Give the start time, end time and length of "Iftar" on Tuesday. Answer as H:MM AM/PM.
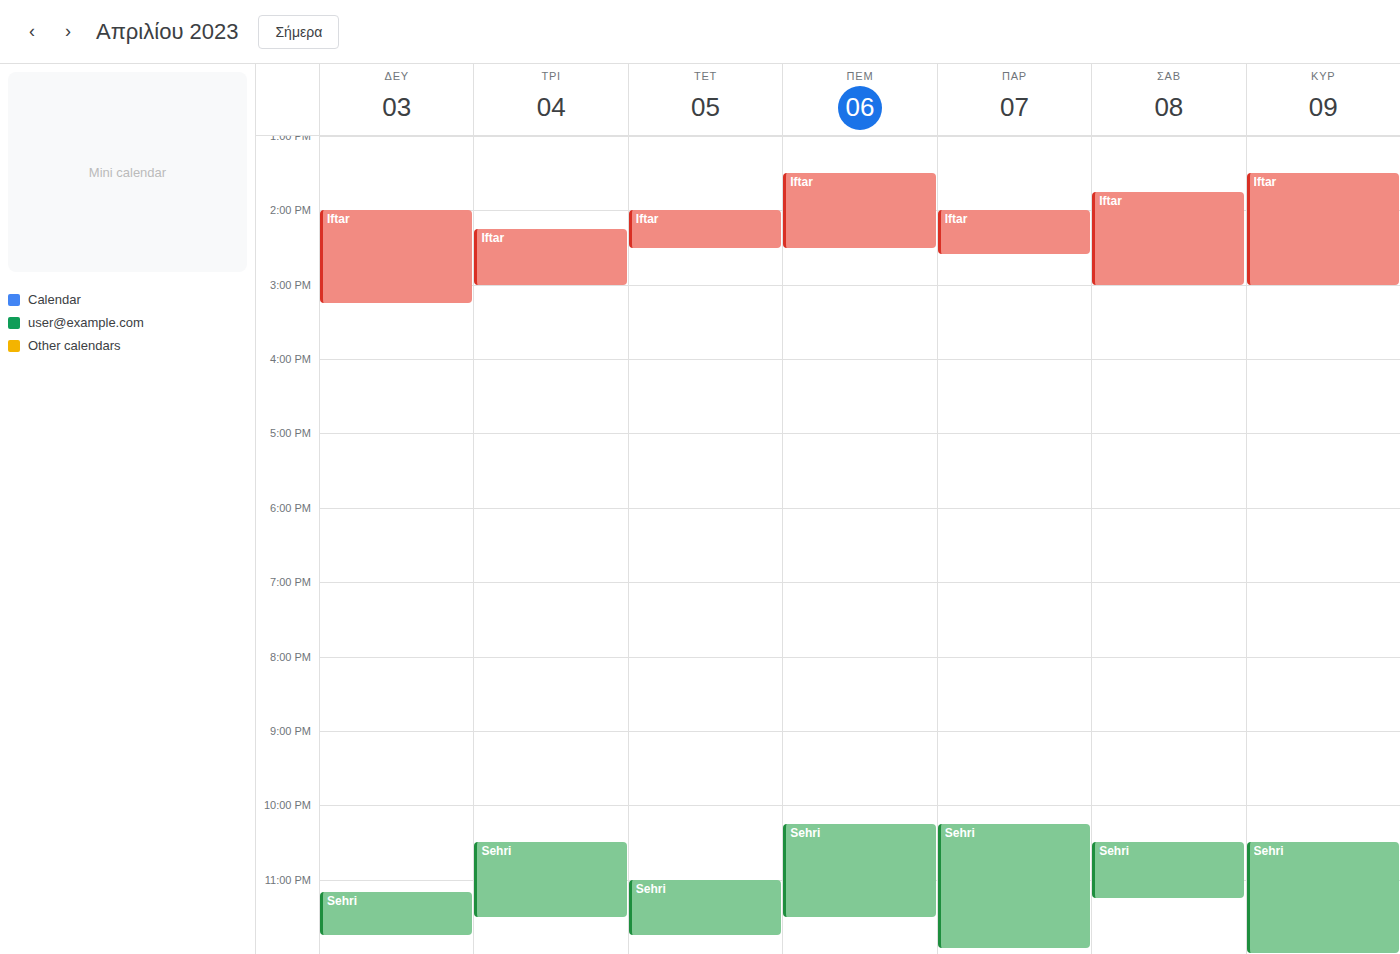
2:15 PM to 3:00 PM, 45 minutes